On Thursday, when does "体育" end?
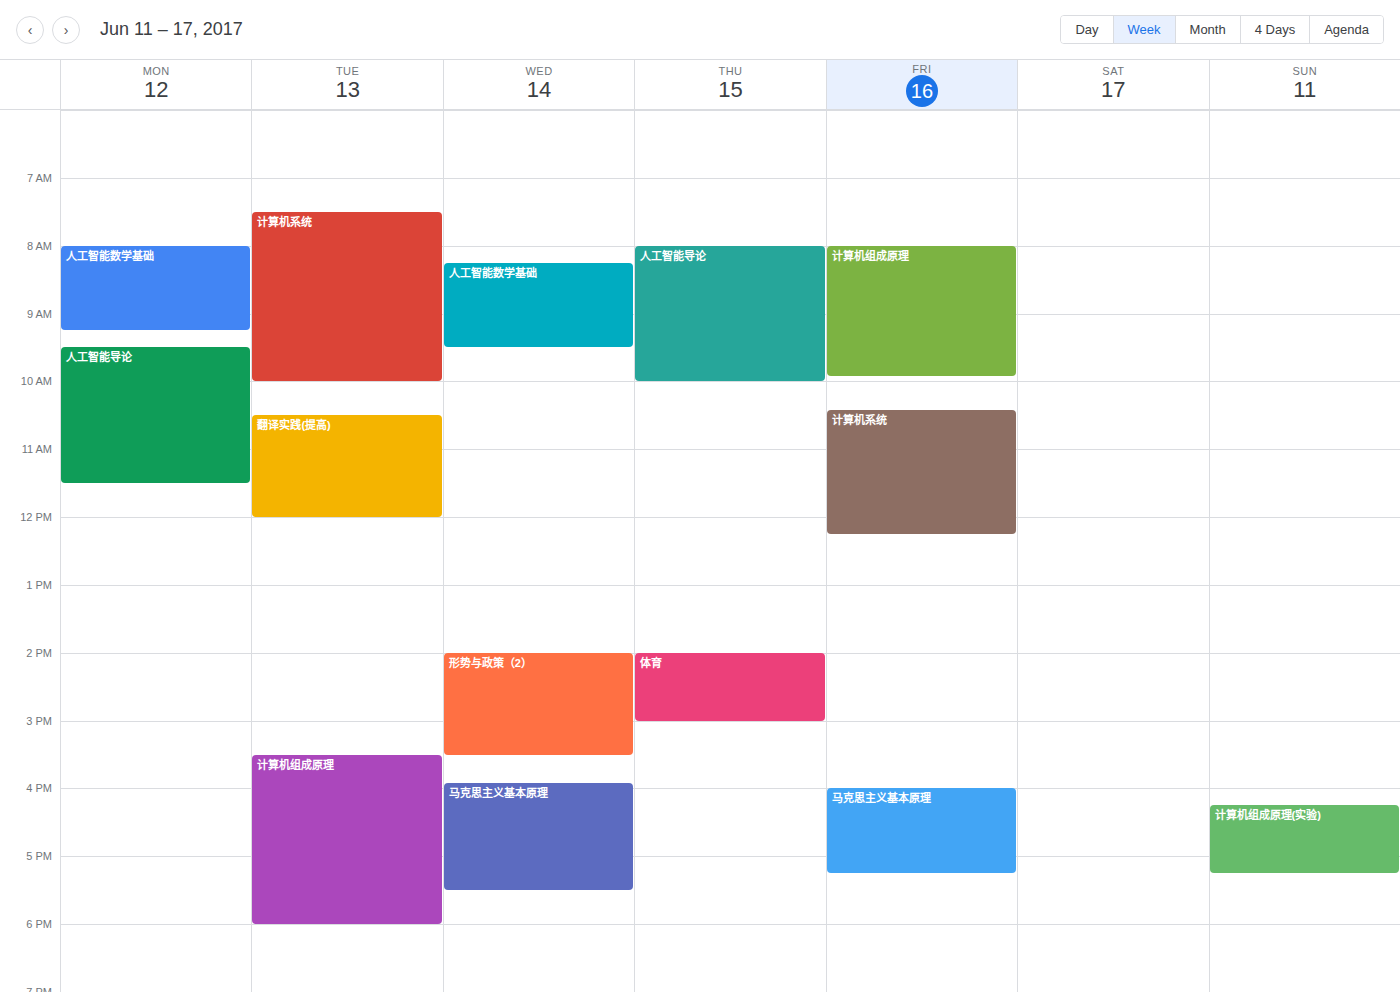
15:00